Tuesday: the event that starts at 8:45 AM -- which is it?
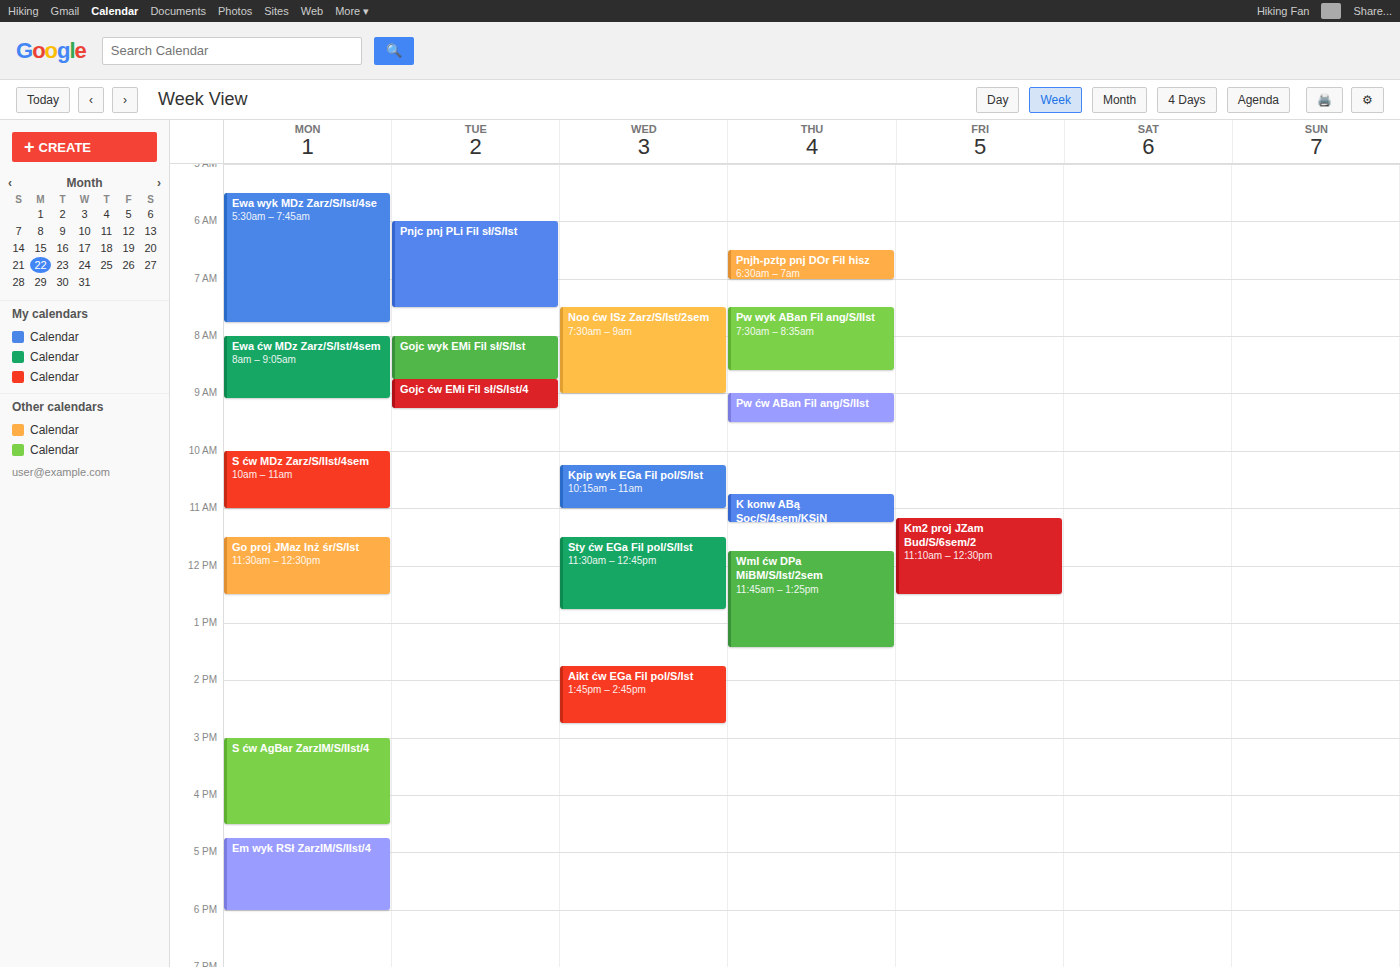
"Gojc ćw EMi Fil sł/S/Ist/4"